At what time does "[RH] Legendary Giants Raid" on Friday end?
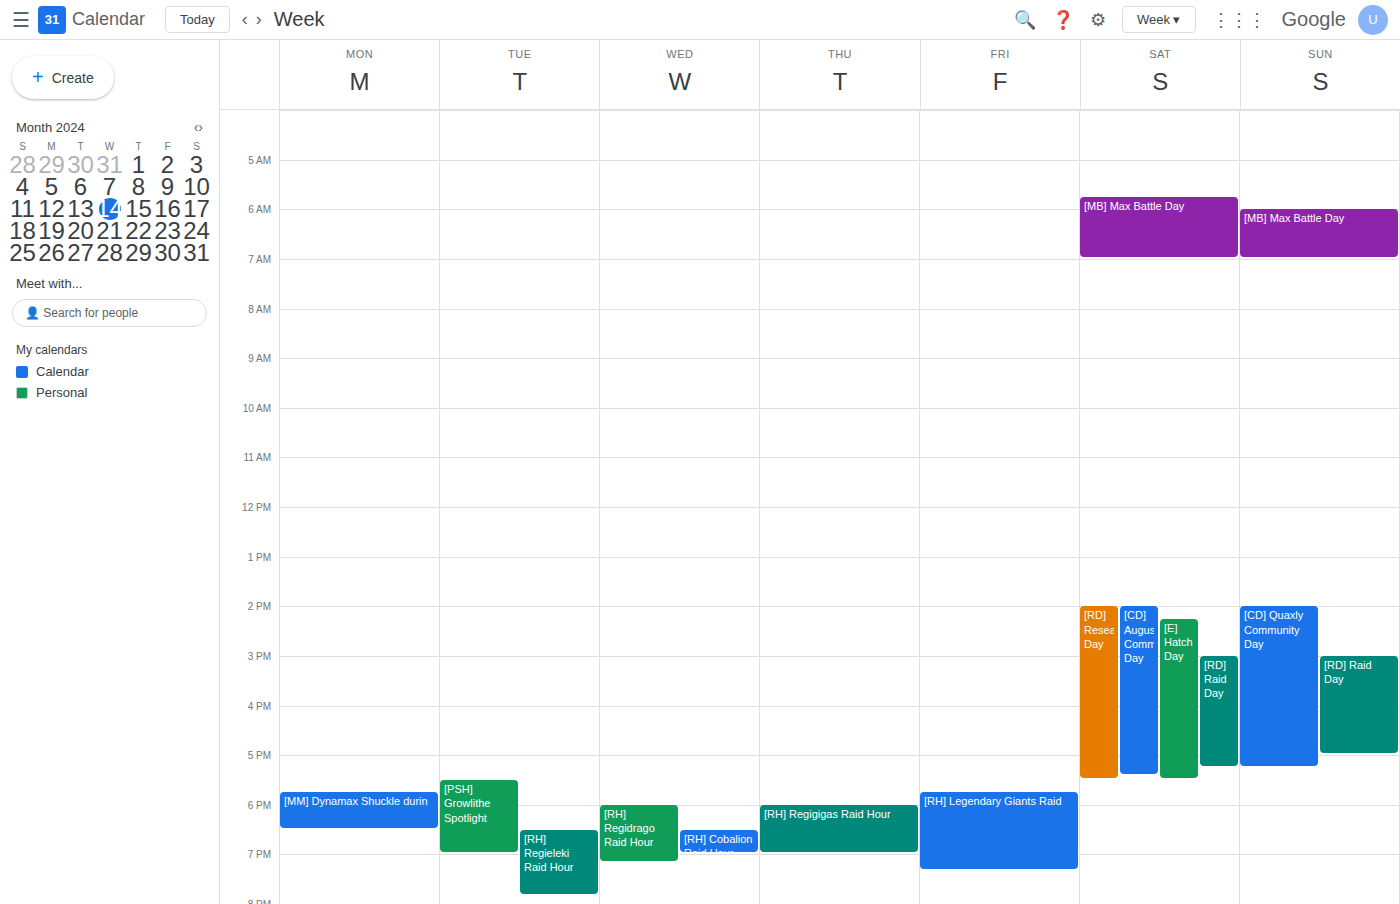
7:20 PM